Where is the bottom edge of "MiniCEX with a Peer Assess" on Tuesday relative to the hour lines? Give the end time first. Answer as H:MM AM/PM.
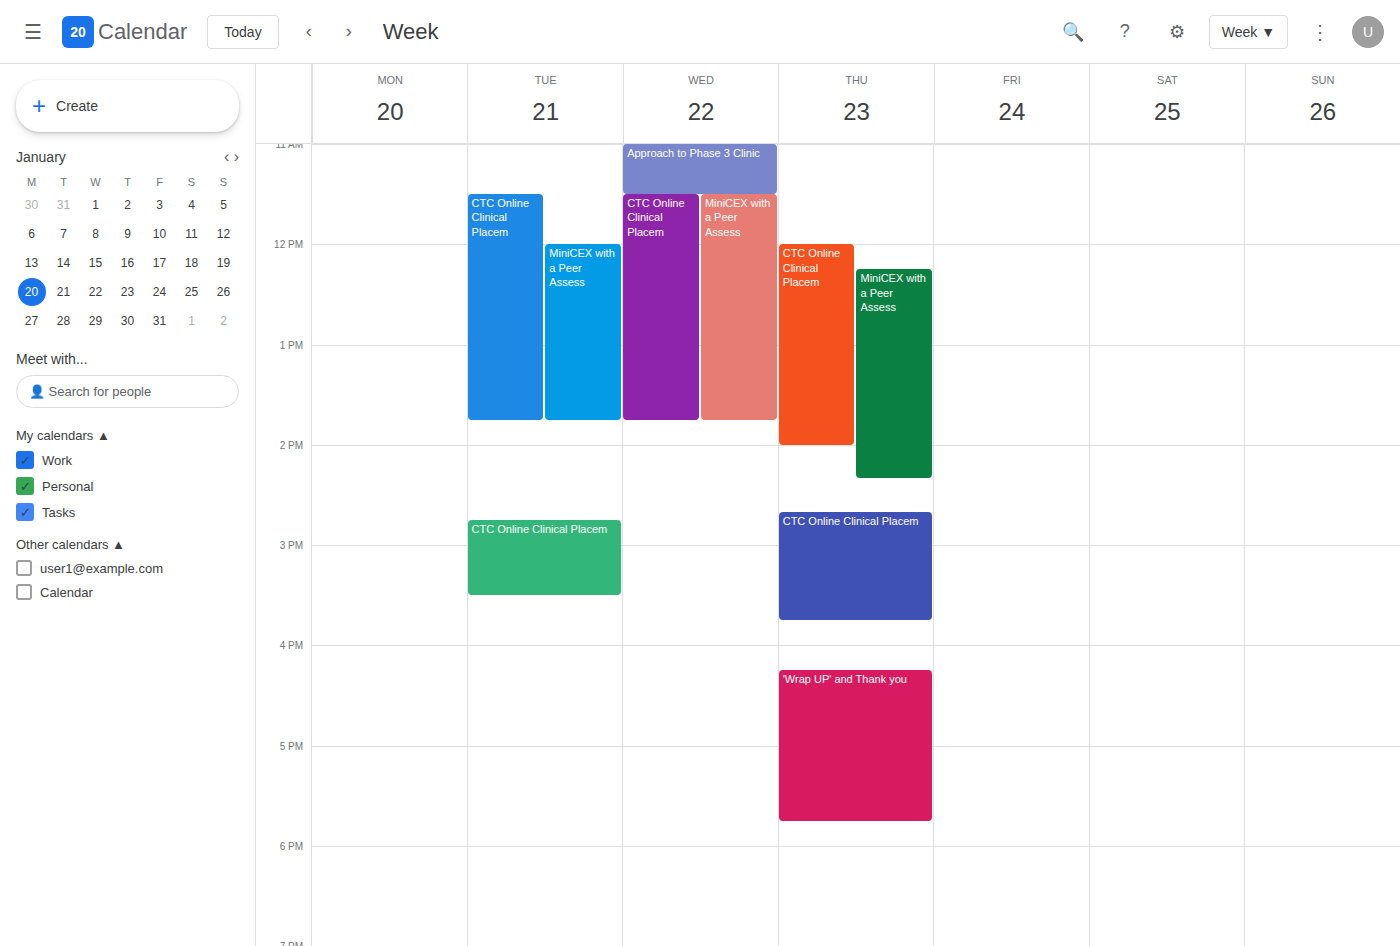
1:45 PM -- neither: three quarters of the way from the 1 PM line to the 2 PM line.